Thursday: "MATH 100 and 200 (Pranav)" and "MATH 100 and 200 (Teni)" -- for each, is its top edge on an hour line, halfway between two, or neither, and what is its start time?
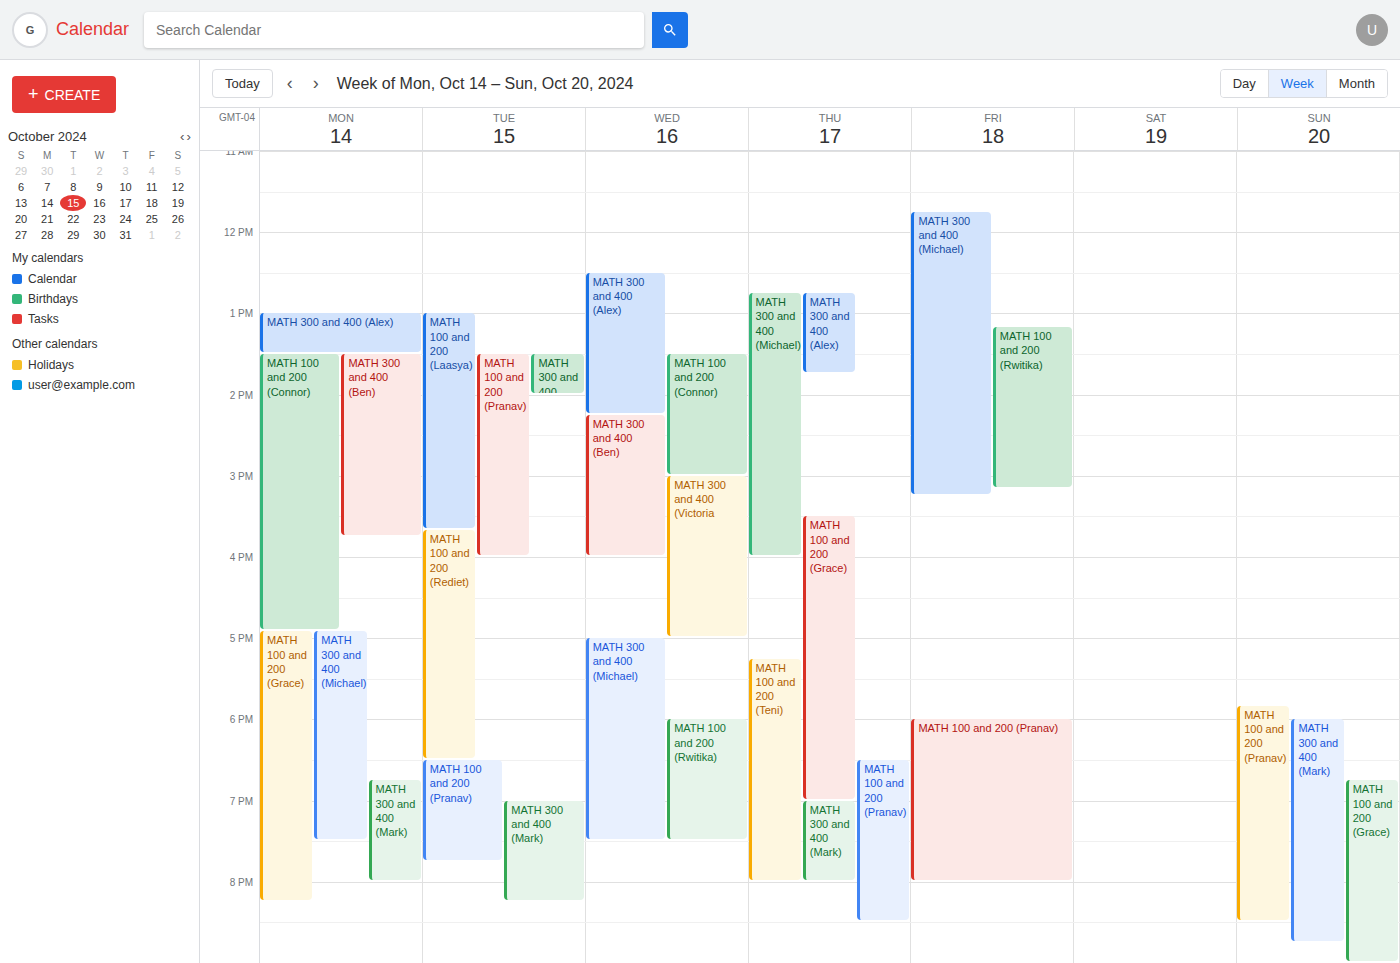
"MATH 100 and 200 (Pranav)": 6:30 PM, halfway between the 6 PM and 7 PM lines. "MATH 100 and 200 (Teni)": 5:15 PM, neither: a quarter of the way from the 5 PM line to the 6 PM line.